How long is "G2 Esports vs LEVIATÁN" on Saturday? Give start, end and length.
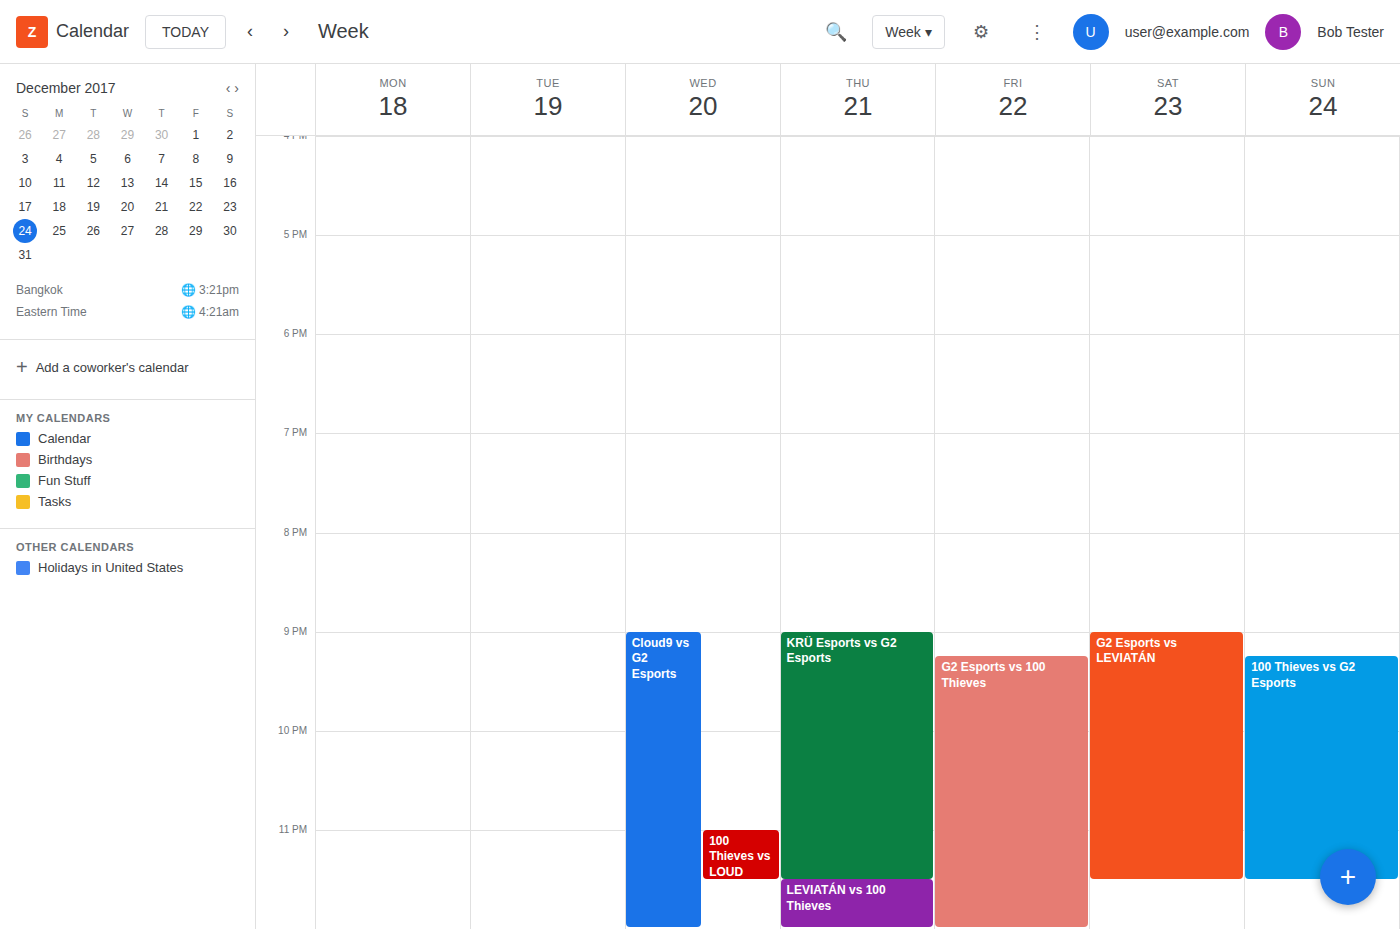
9:00 PM to 11:30 PM, 2 hours 30 minutes